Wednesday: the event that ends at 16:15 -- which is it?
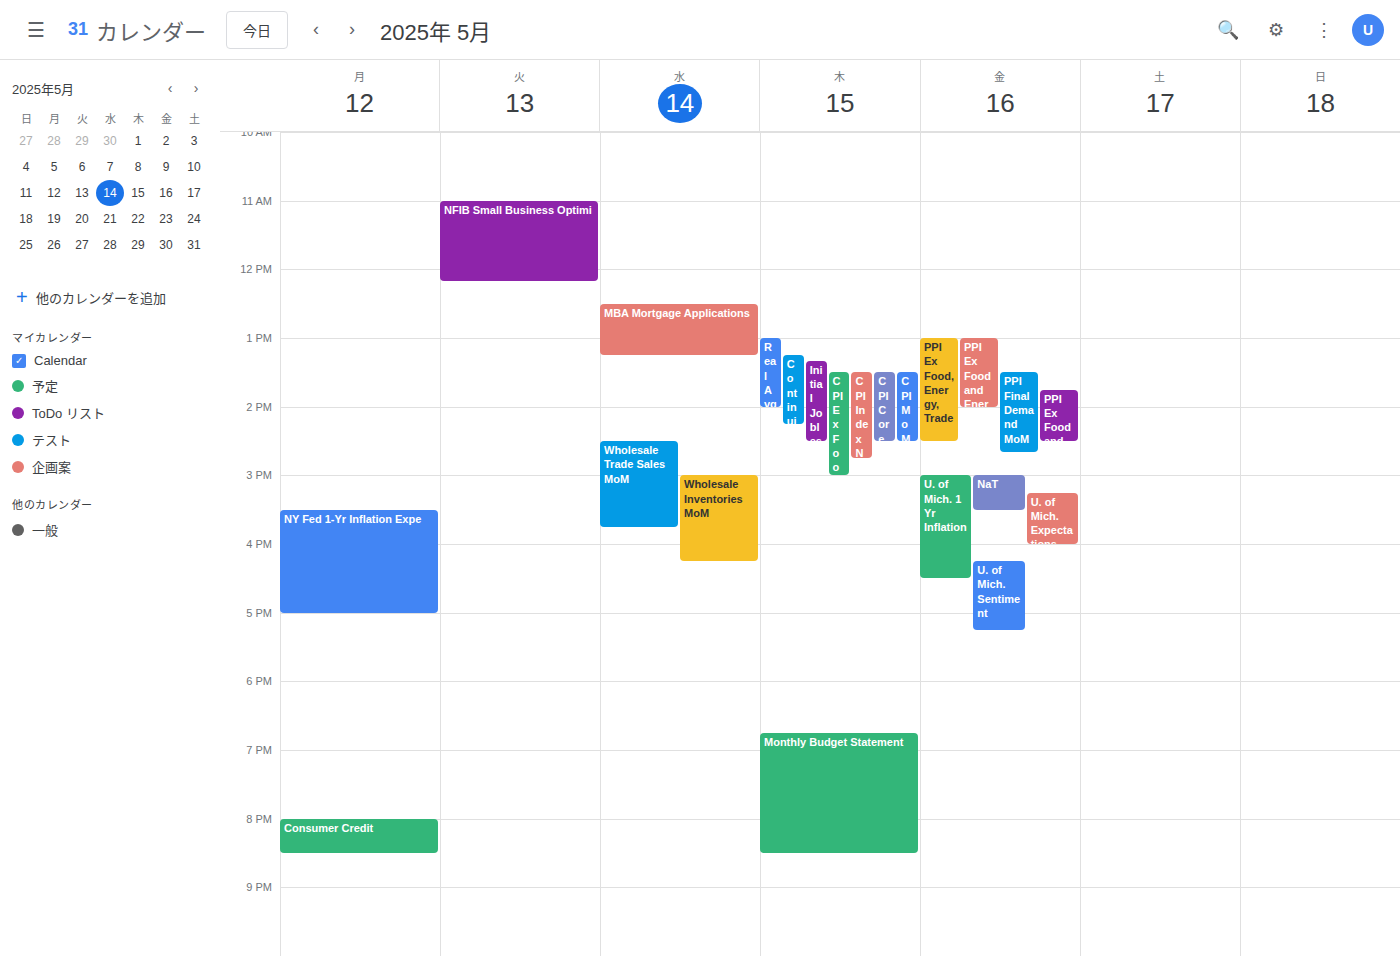
"Wholesale Inventories MoM"